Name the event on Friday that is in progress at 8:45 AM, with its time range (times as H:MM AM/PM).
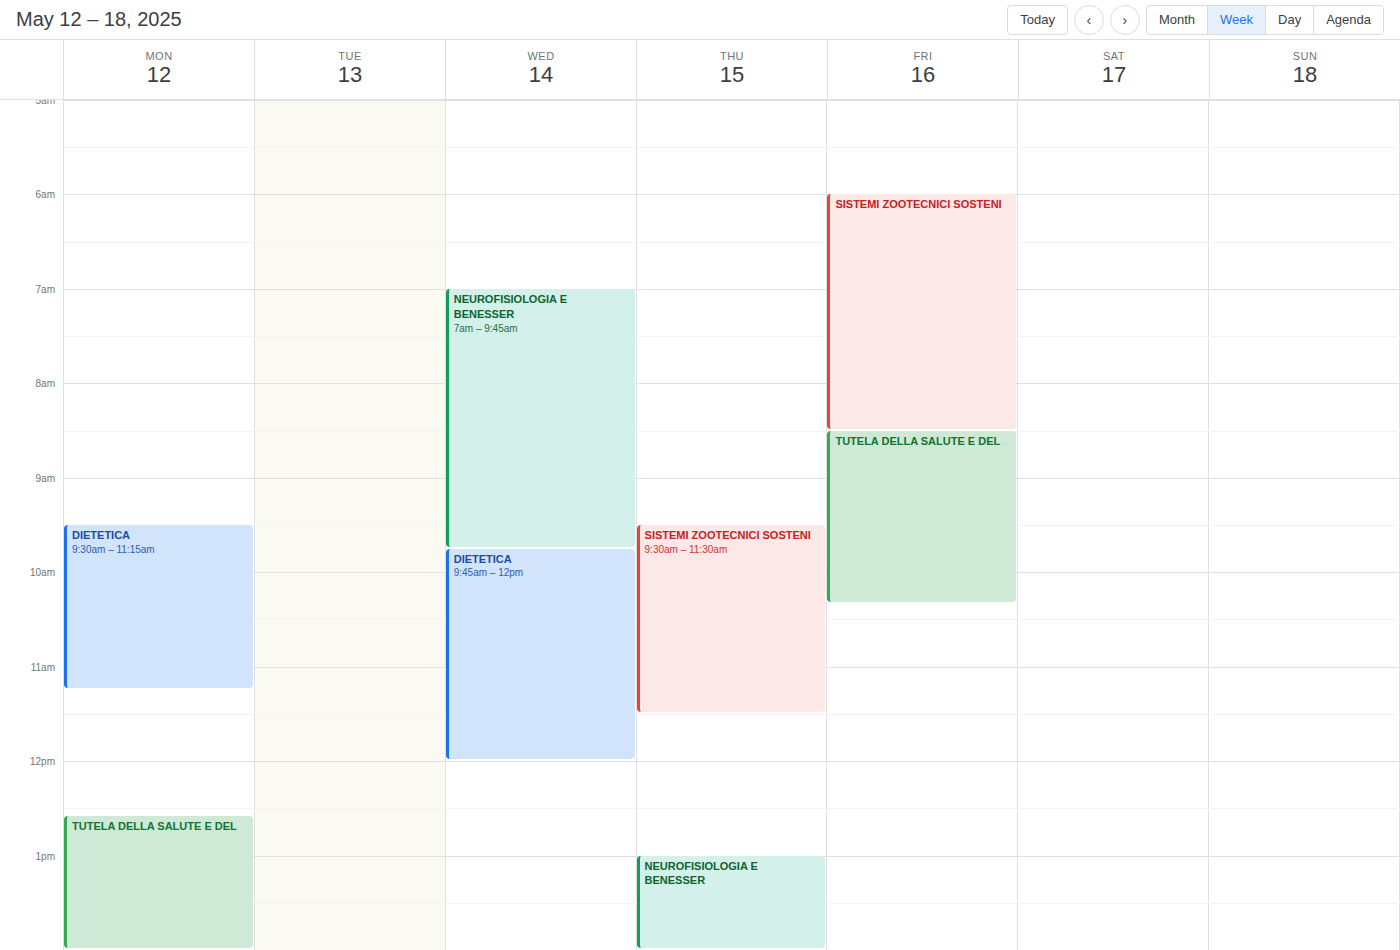
"TUTELA DELLA SALUTE E DEL", 8:30 AM to 10:20 AM